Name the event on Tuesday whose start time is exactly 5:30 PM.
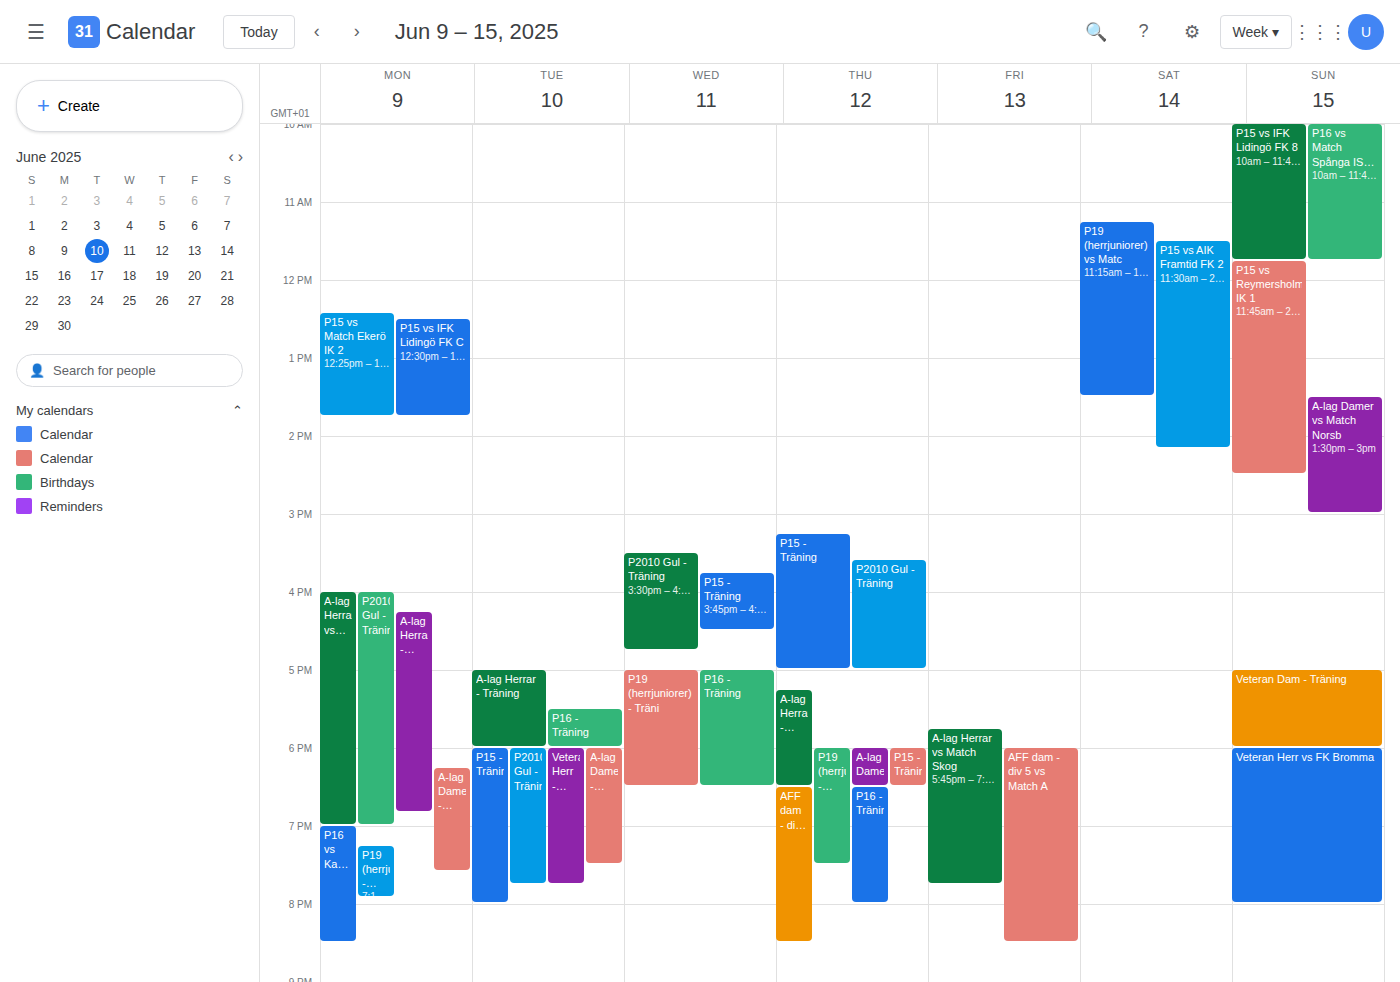
"P16 - Träning"